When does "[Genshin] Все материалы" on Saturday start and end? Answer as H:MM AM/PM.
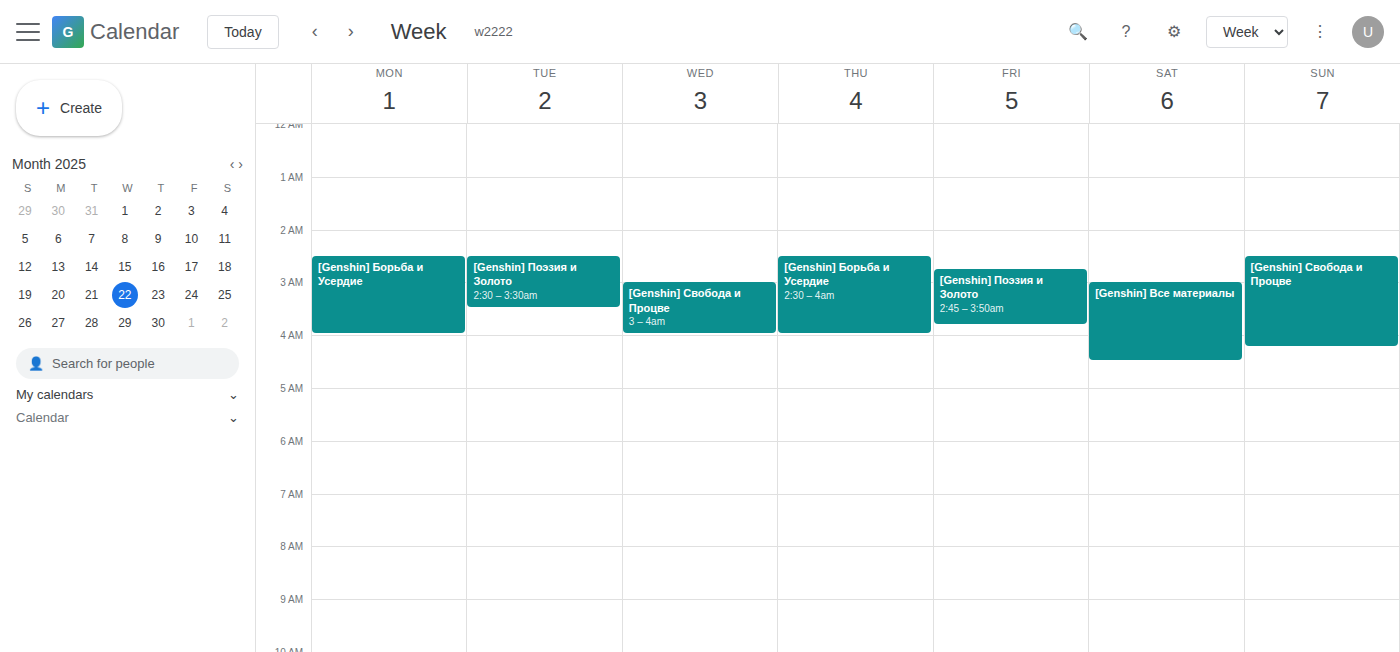
3:00 AM to 4:30 AM